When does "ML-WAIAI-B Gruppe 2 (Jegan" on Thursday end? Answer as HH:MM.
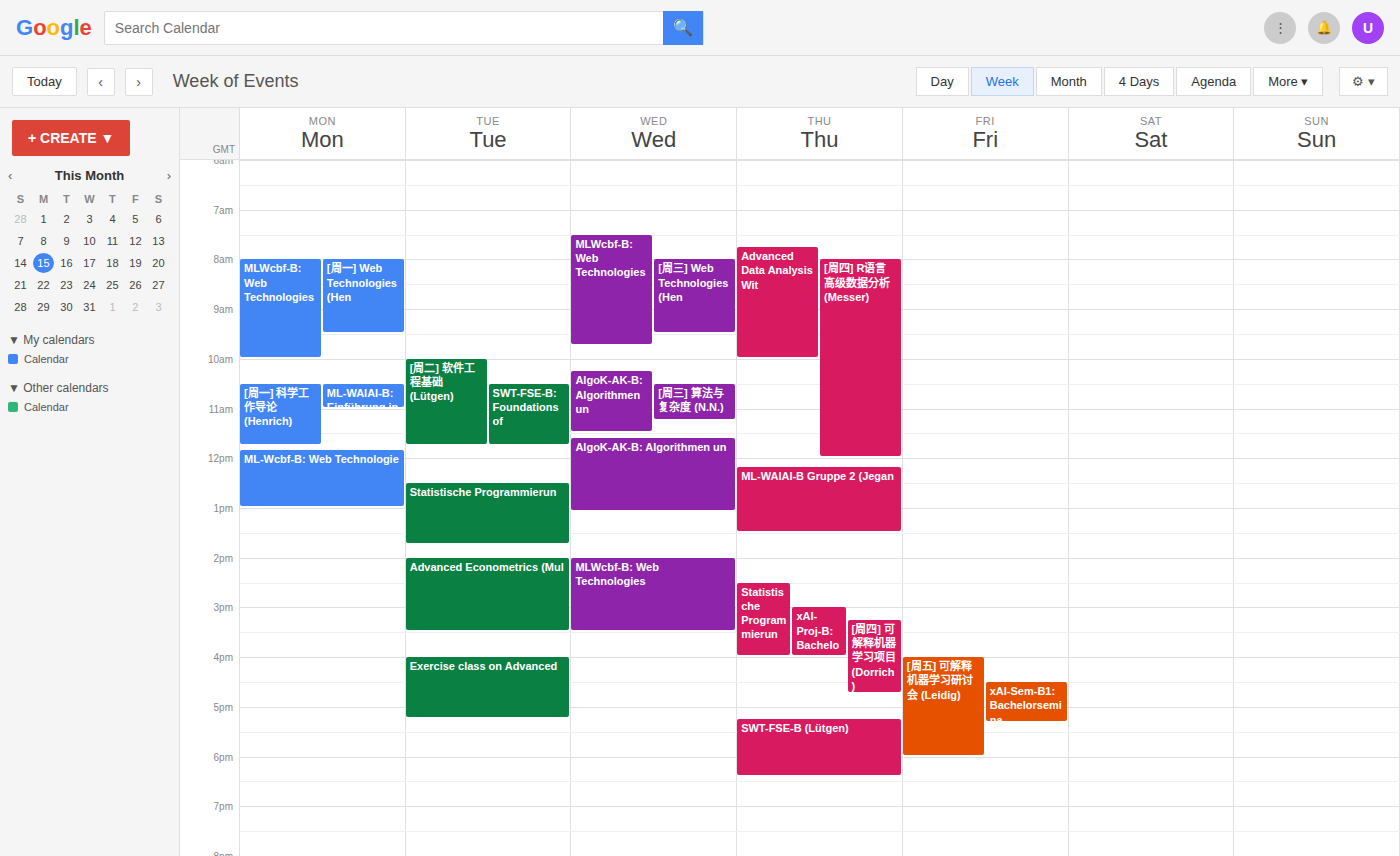
13:30